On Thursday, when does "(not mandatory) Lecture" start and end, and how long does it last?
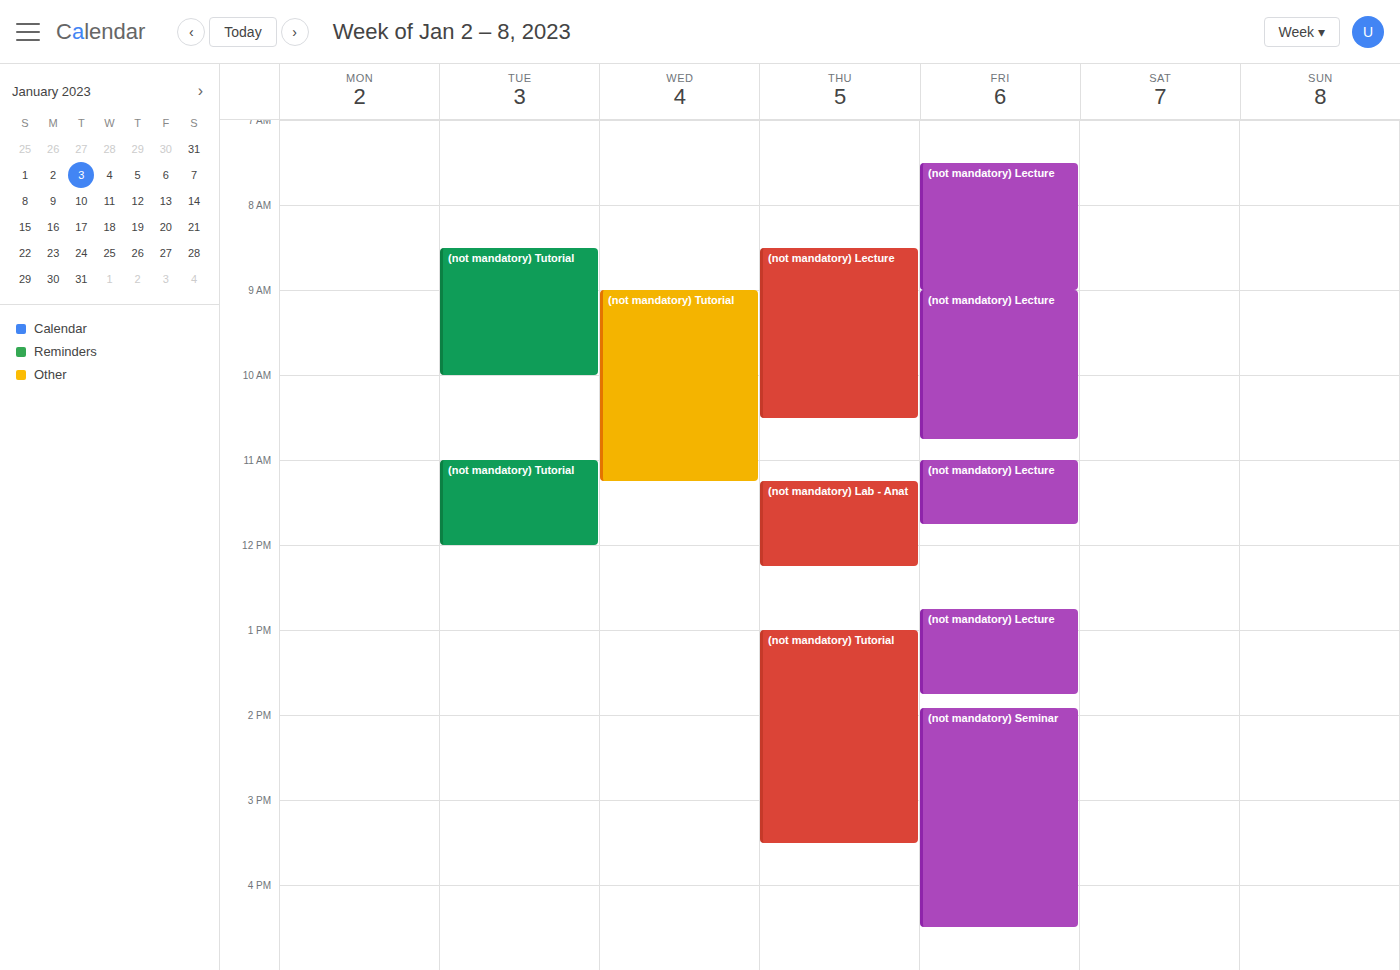
8:30 AM to 10:30 AM, 2 hours